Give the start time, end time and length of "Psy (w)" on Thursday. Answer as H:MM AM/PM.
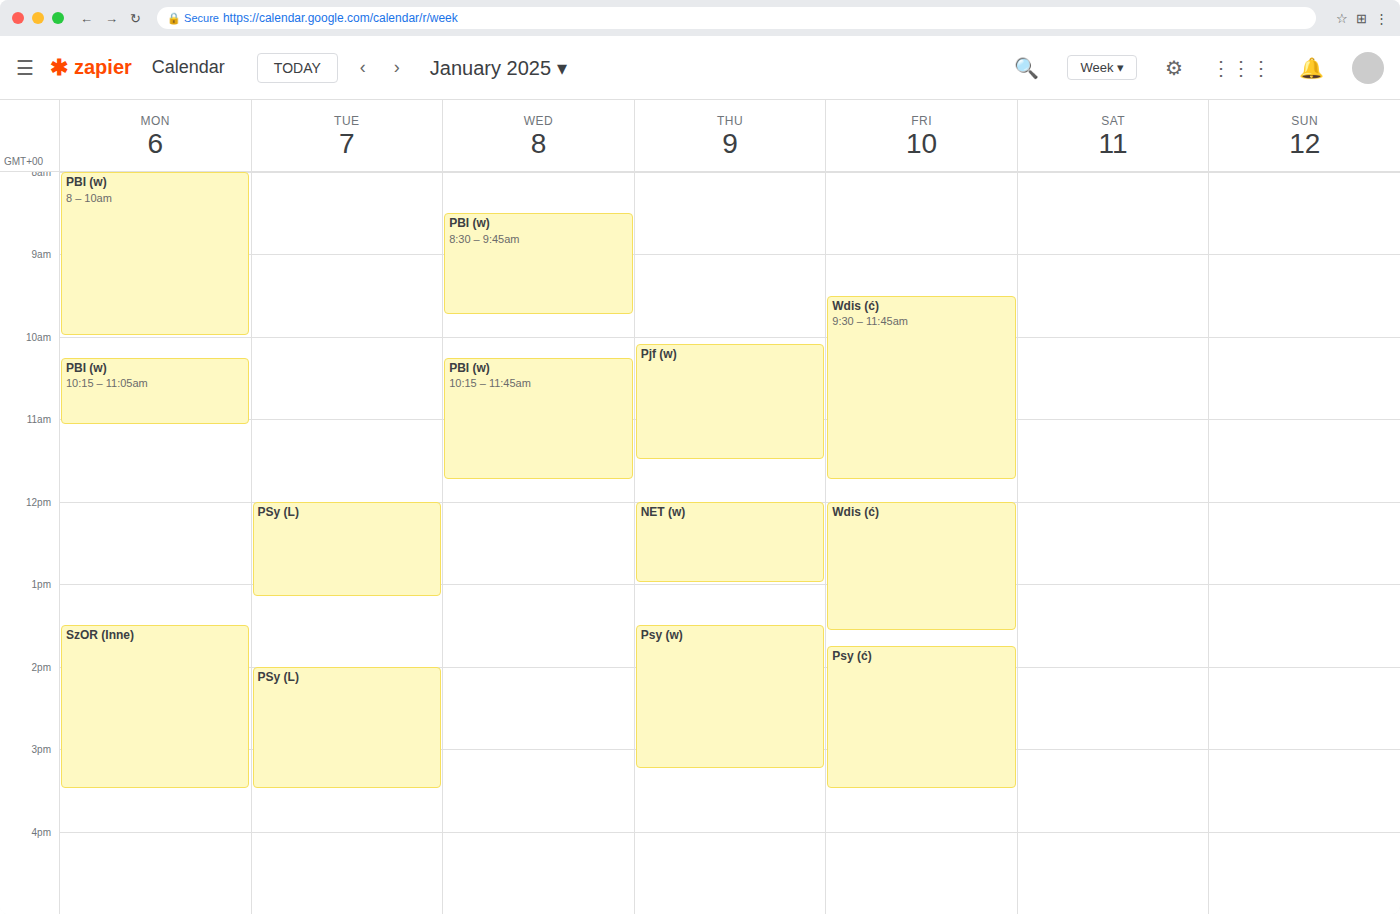
1:30 PM to 3:15 PM, 1 hour 45 minutes